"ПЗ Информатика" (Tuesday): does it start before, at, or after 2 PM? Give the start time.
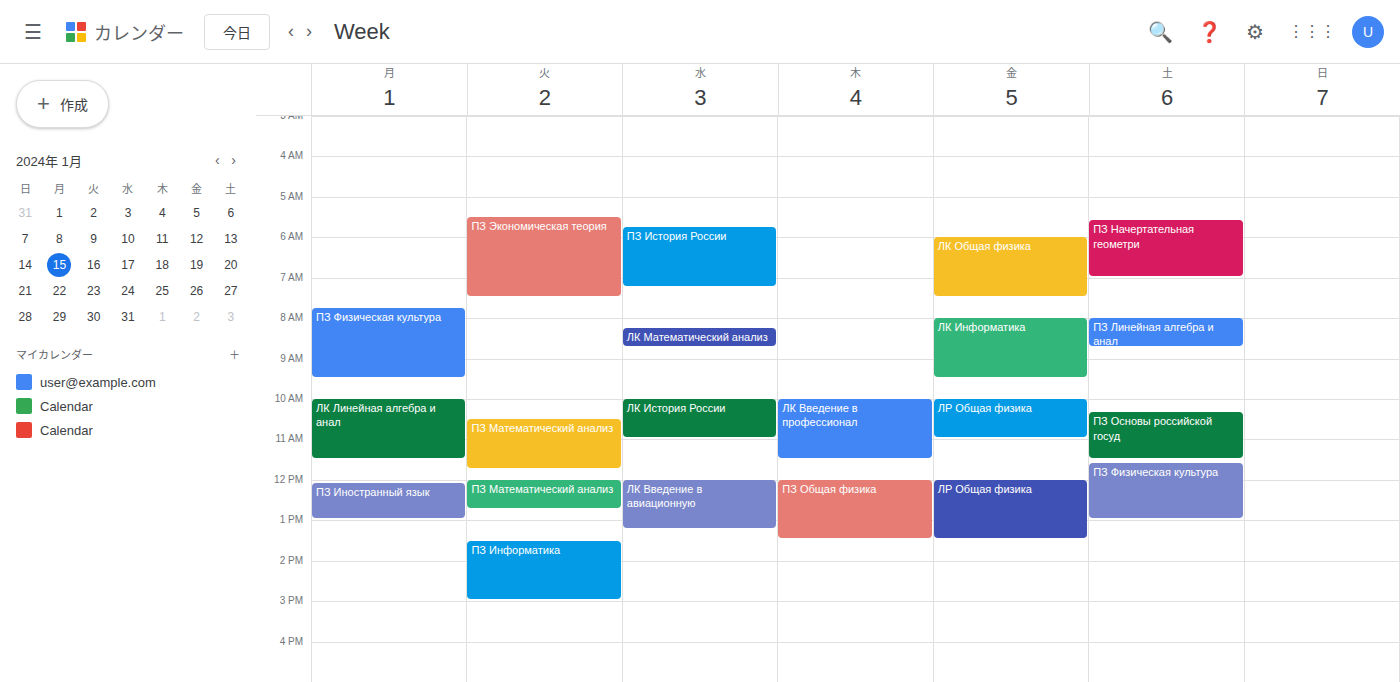
1:30 PM -- before 2 PM, 30 minutes above the 2 PM line.